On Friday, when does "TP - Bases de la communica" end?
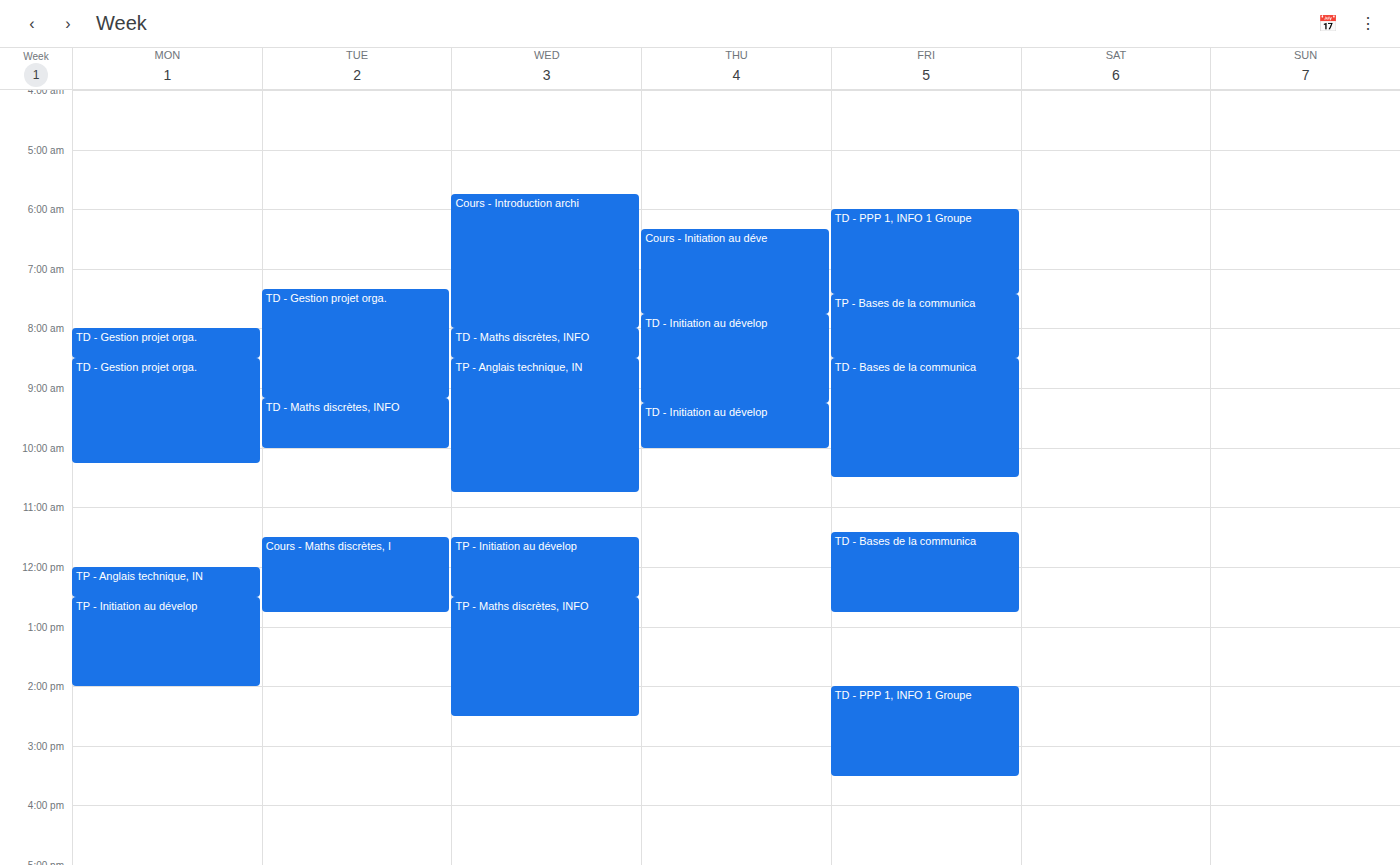
8:30 AM